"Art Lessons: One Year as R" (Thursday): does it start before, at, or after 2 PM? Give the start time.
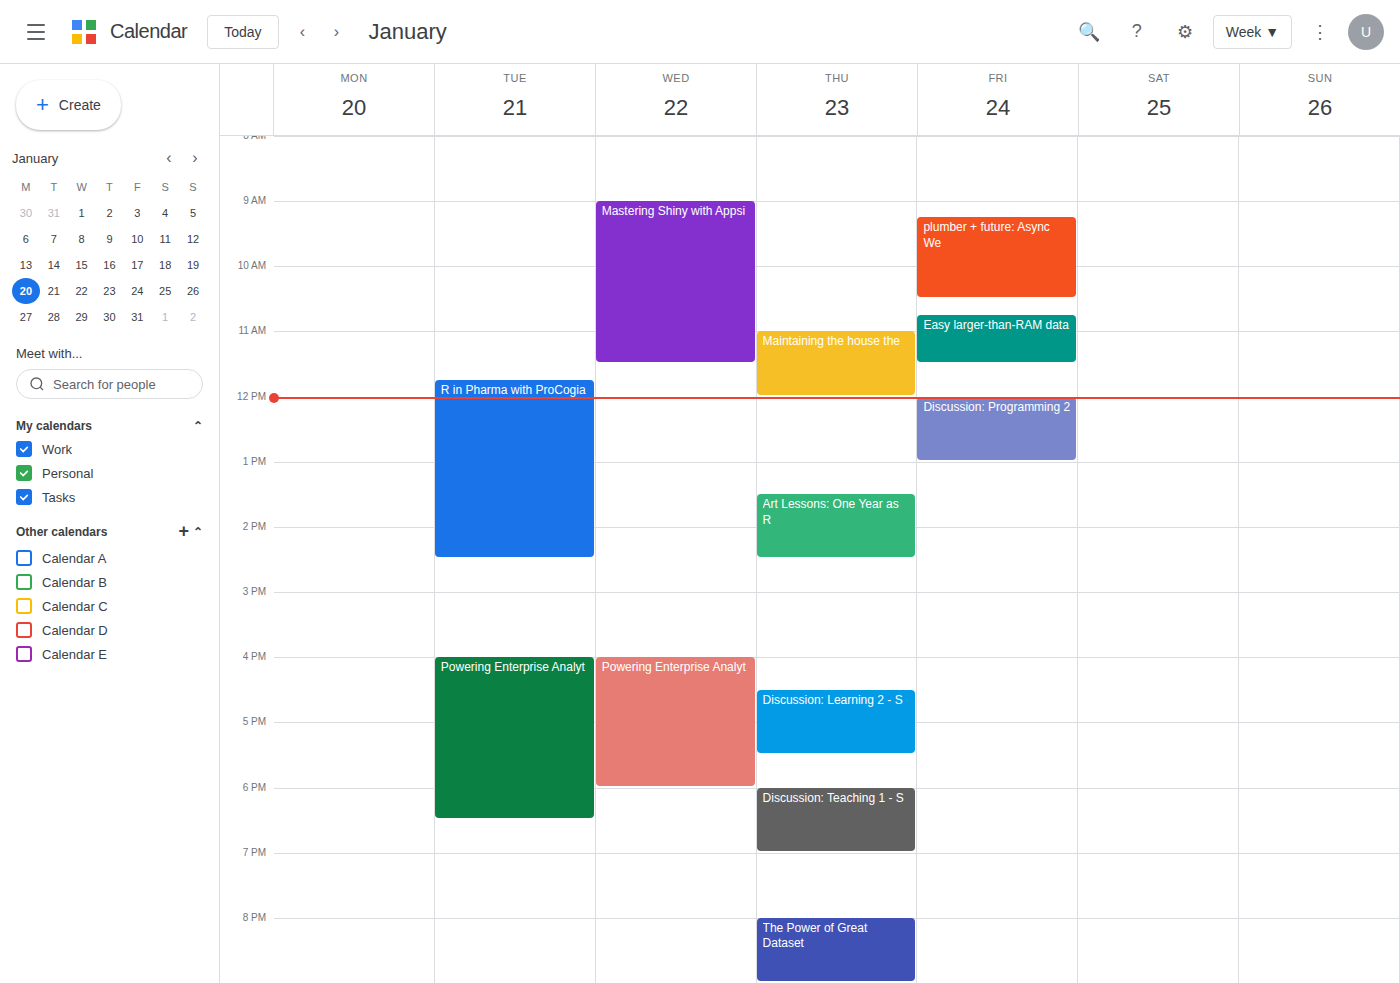
1:30 PM -- before 2 PM, 30 minutes above the 2 PM line.